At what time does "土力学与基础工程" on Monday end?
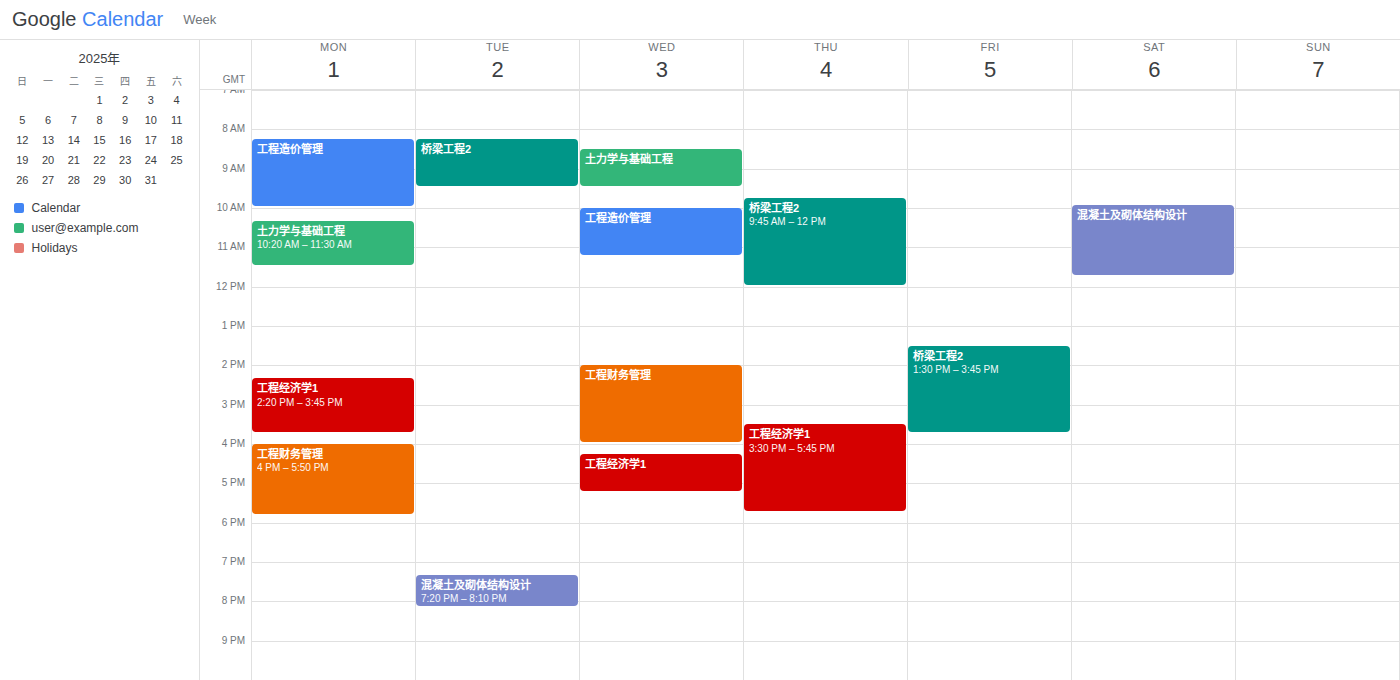
11:30